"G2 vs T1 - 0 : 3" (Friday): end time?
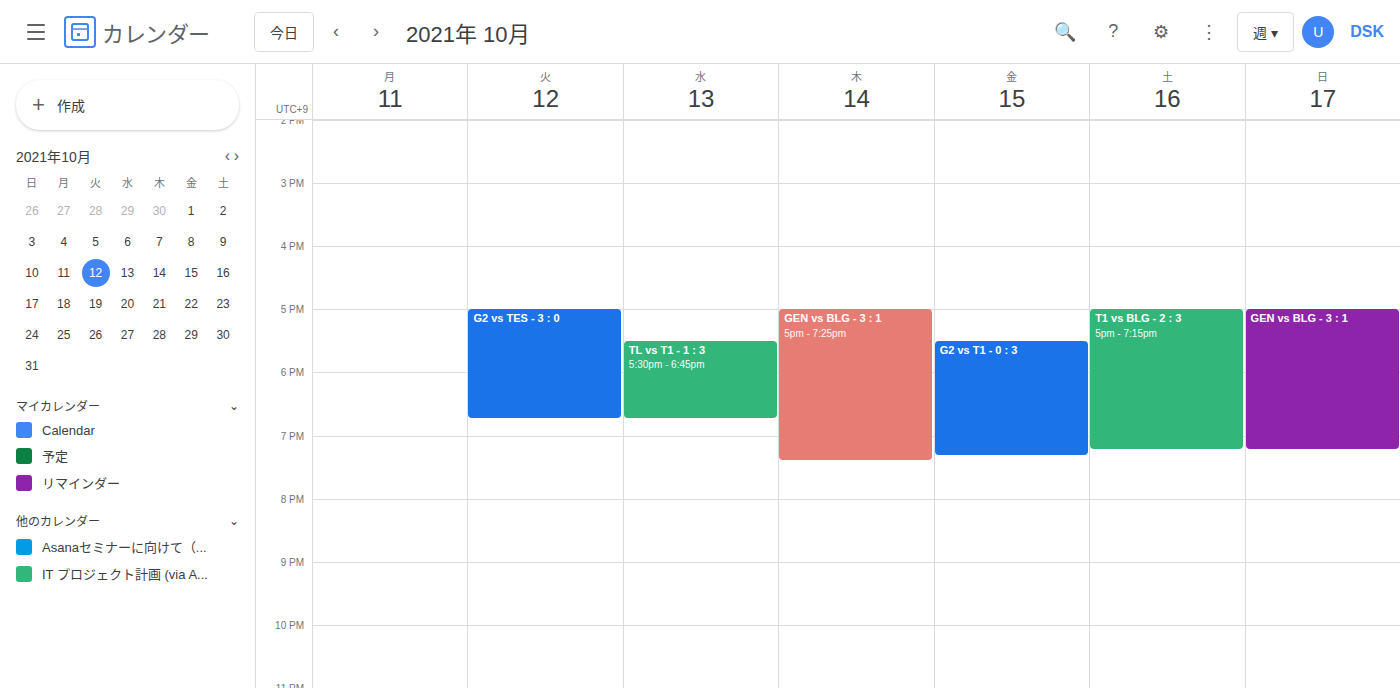
7:20 PM